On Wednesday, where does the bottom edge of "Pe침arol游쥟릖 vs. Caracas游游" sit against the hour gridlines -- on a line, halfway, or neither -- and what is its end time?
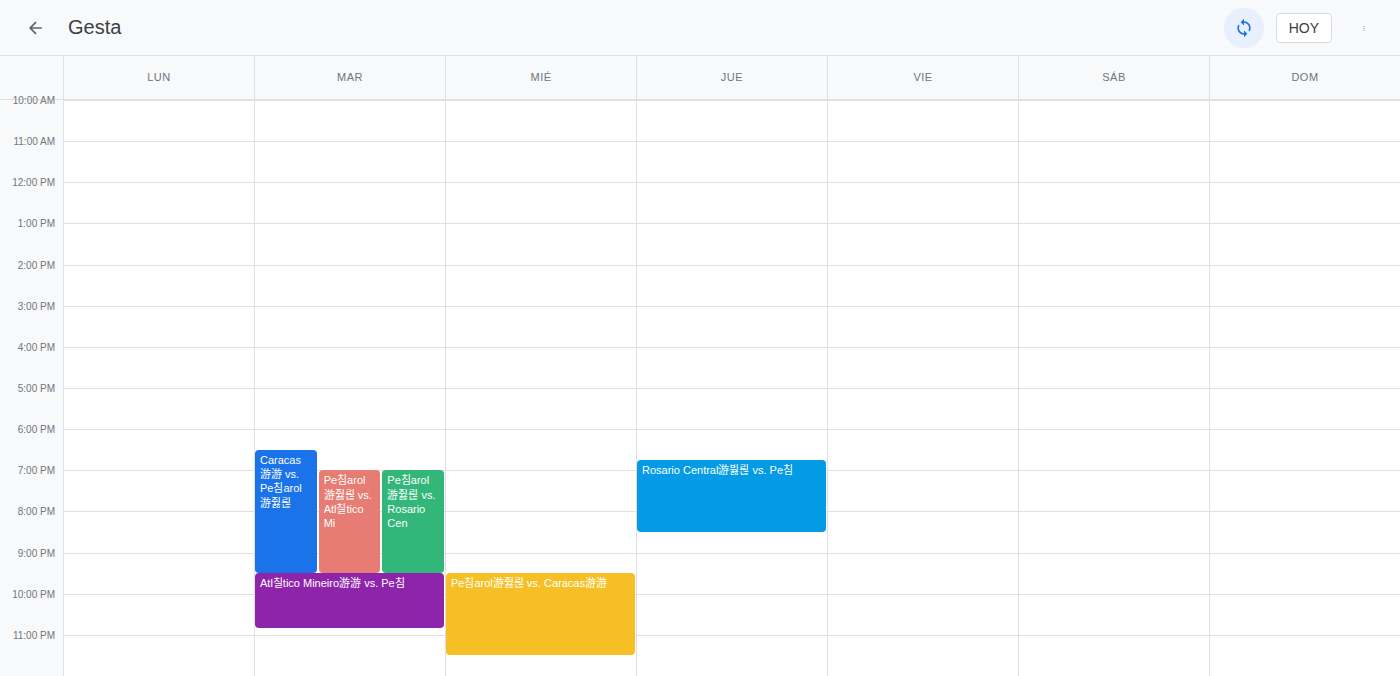
11:30 PM -- halfway between the 11 PM and 12 AM lines.